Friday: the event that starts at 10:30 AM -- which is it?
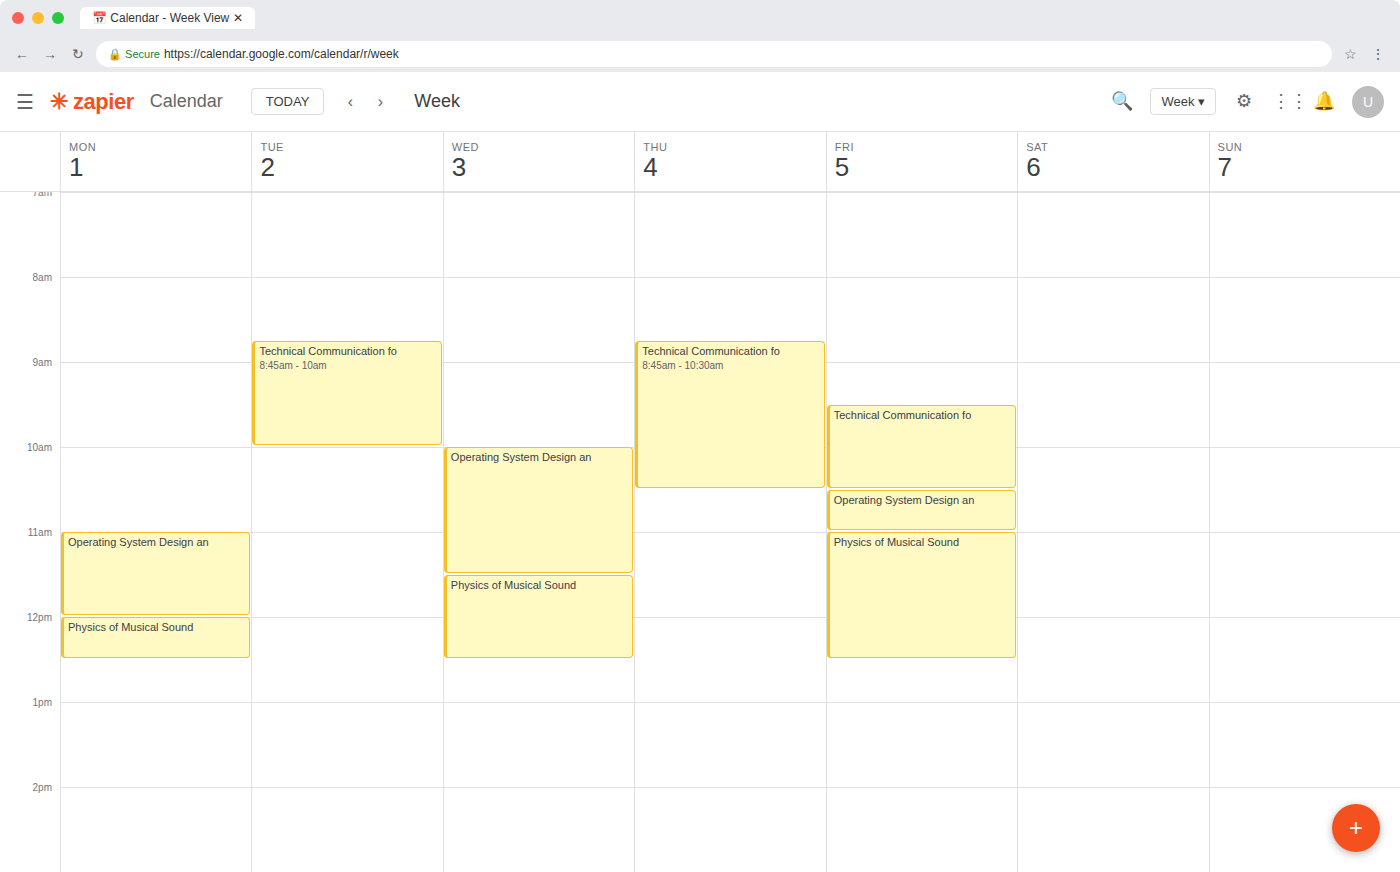
"Operating System Design an"